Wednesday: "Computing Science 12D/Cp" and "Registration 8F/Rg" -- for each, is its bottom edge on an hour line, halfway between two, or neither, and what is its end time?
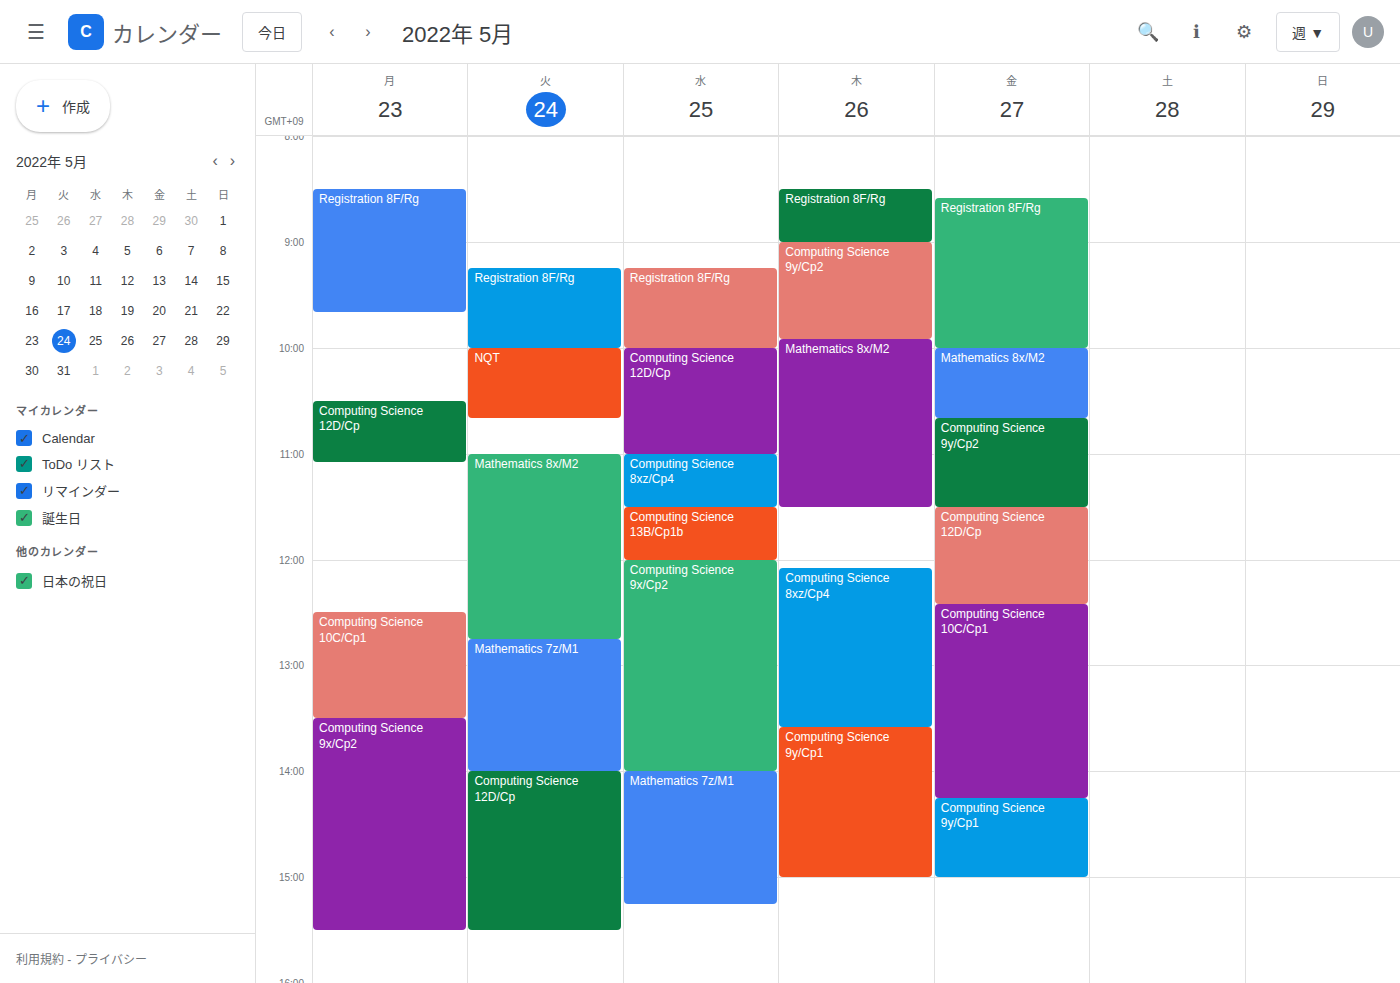
"Computing Science 12D/Cp": 11:00 AM, exactly on the 11 AM line. "Registration 8F/Rg": 10:00 AM, exactly on the 10 AM line.